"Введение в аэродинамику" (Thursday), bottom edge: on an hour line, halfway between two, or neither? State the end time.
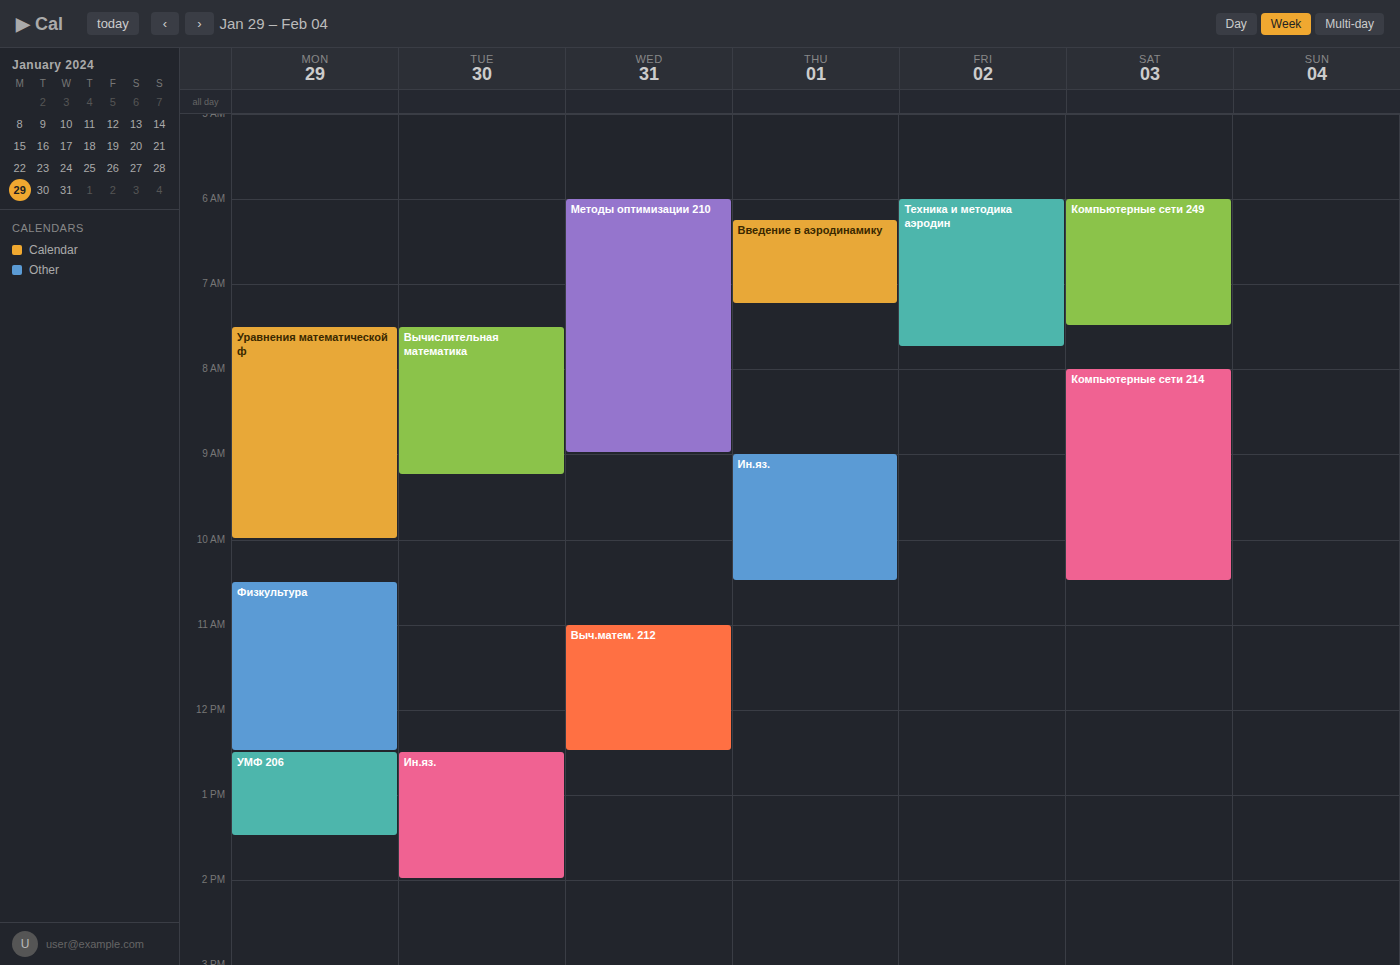
07:15 -- neither: a quarter of the way from the 07:00 line to the 08:00 line.